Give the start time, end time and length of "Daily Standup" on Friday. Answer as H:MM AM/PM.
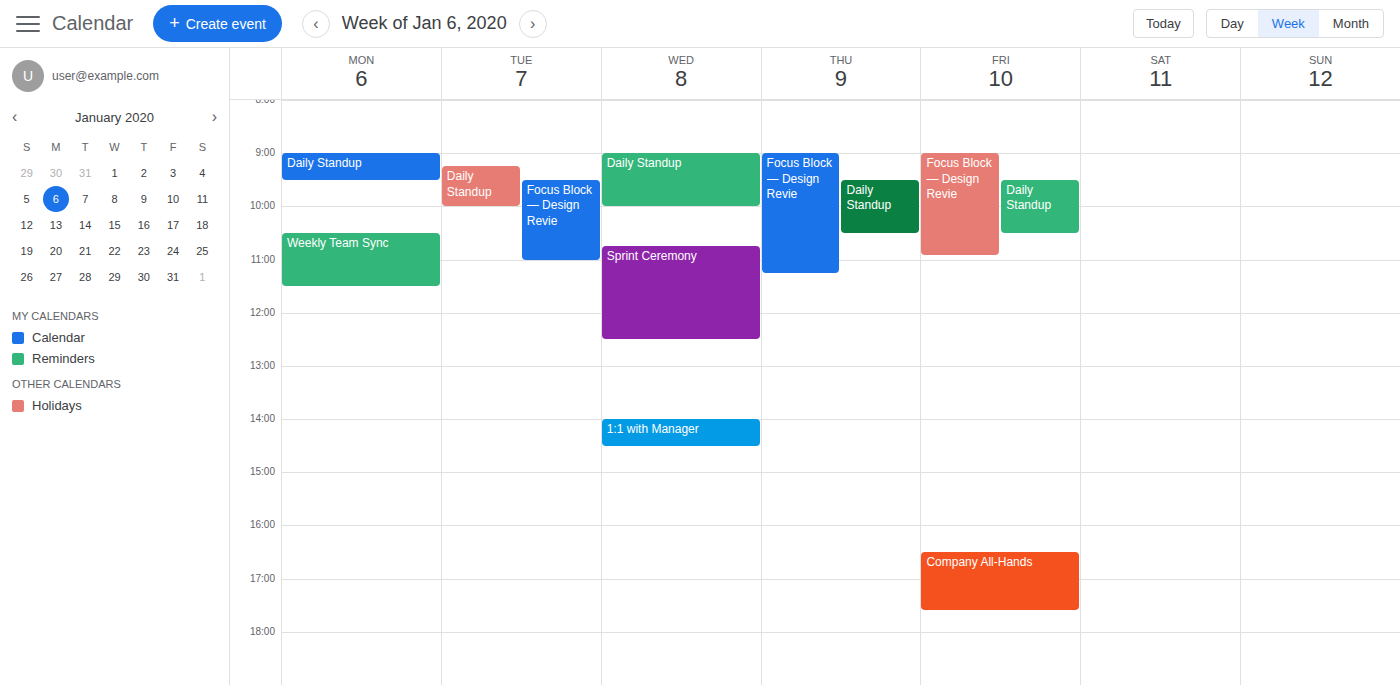
9:30 AM to 10:30 AM, 1 hour